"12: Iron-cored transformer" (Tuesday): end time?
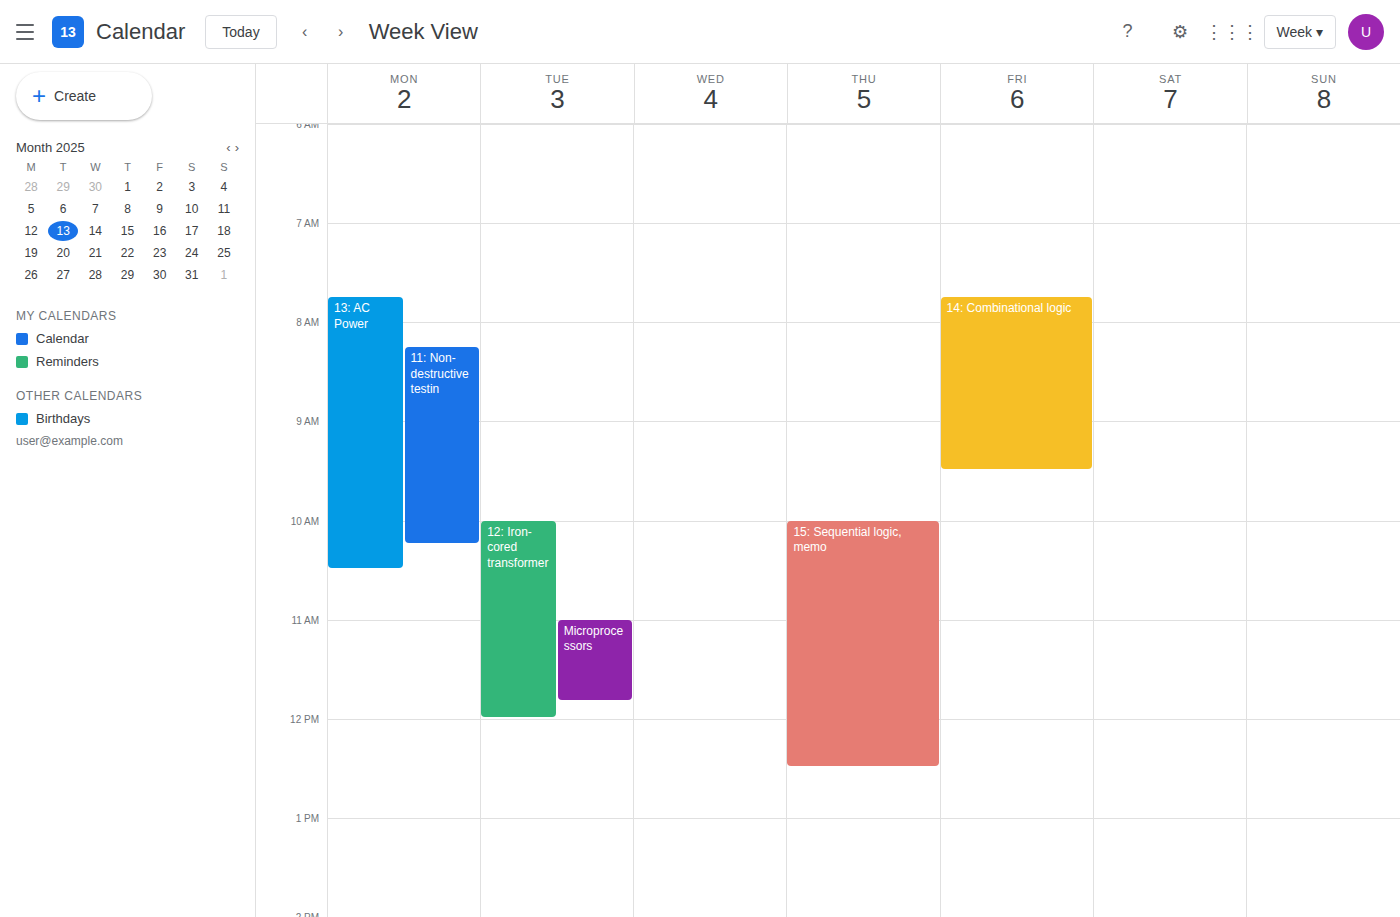
12:00 PM